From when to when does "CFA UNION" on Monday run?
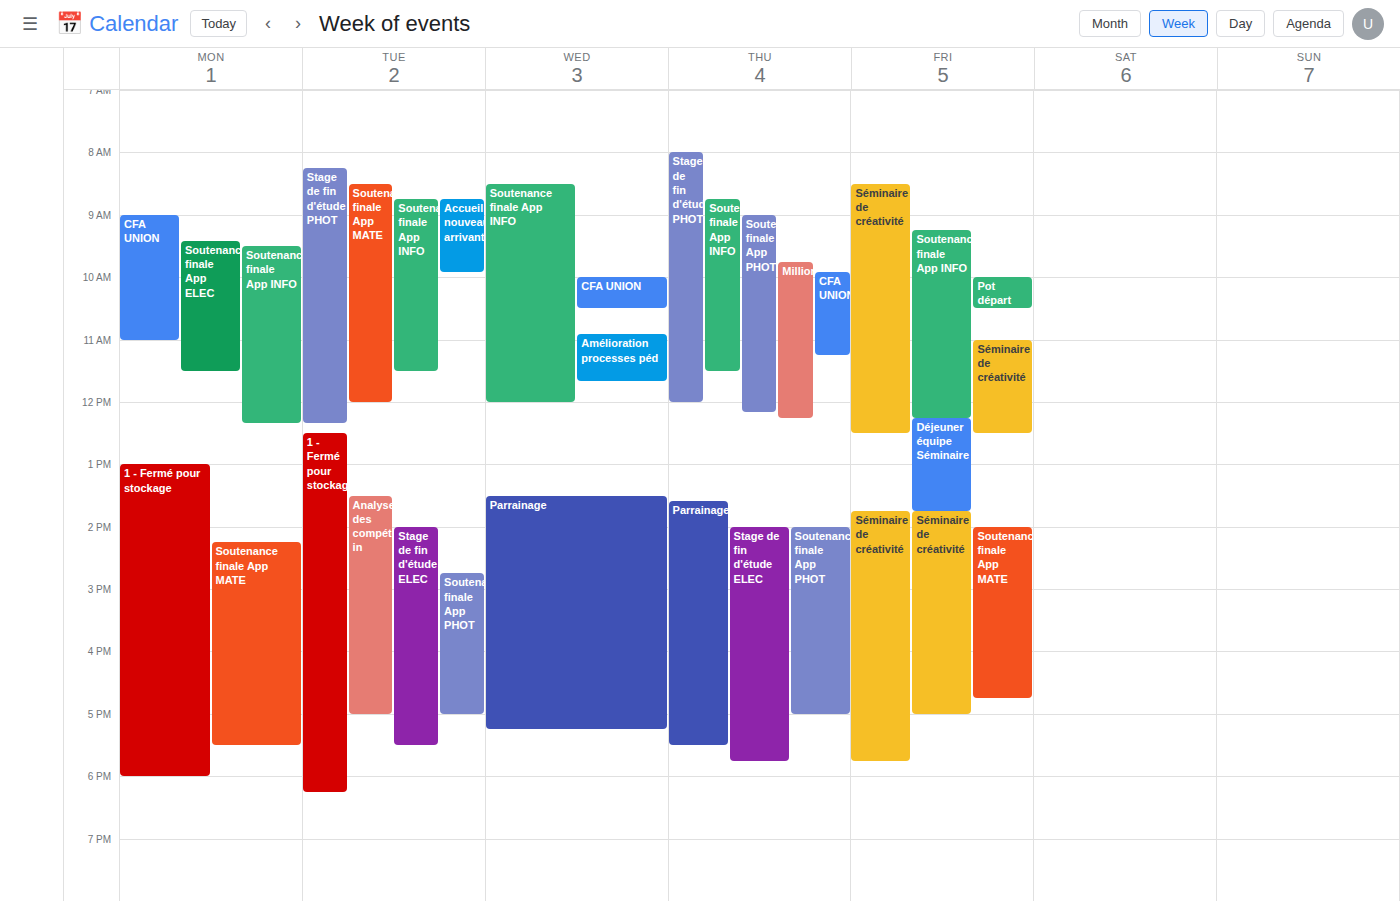
9:00 AM to 11:00 AM